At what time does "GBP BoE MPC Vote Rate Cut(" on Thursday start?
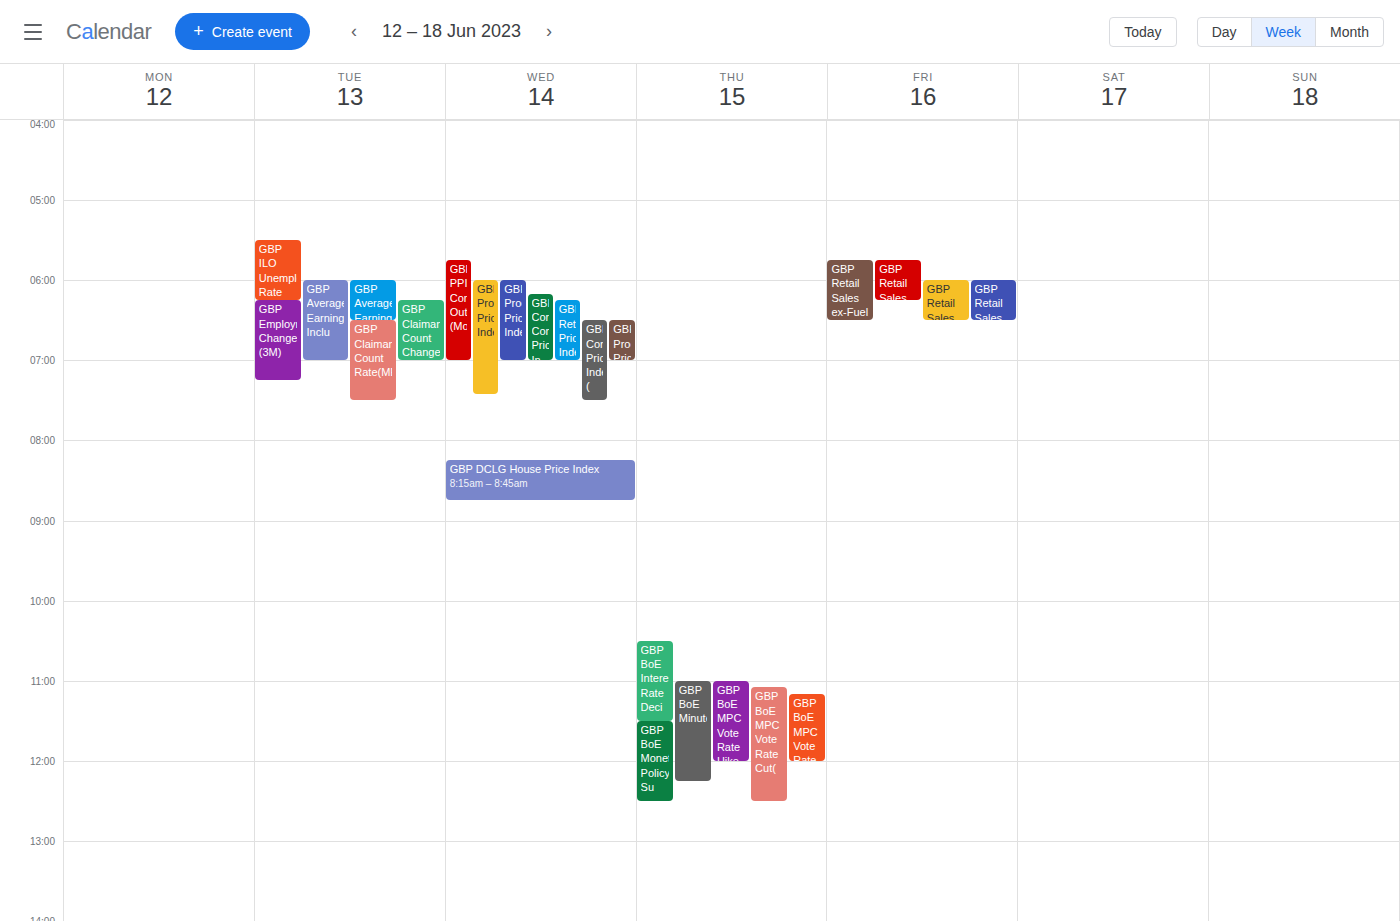
11:05 AM